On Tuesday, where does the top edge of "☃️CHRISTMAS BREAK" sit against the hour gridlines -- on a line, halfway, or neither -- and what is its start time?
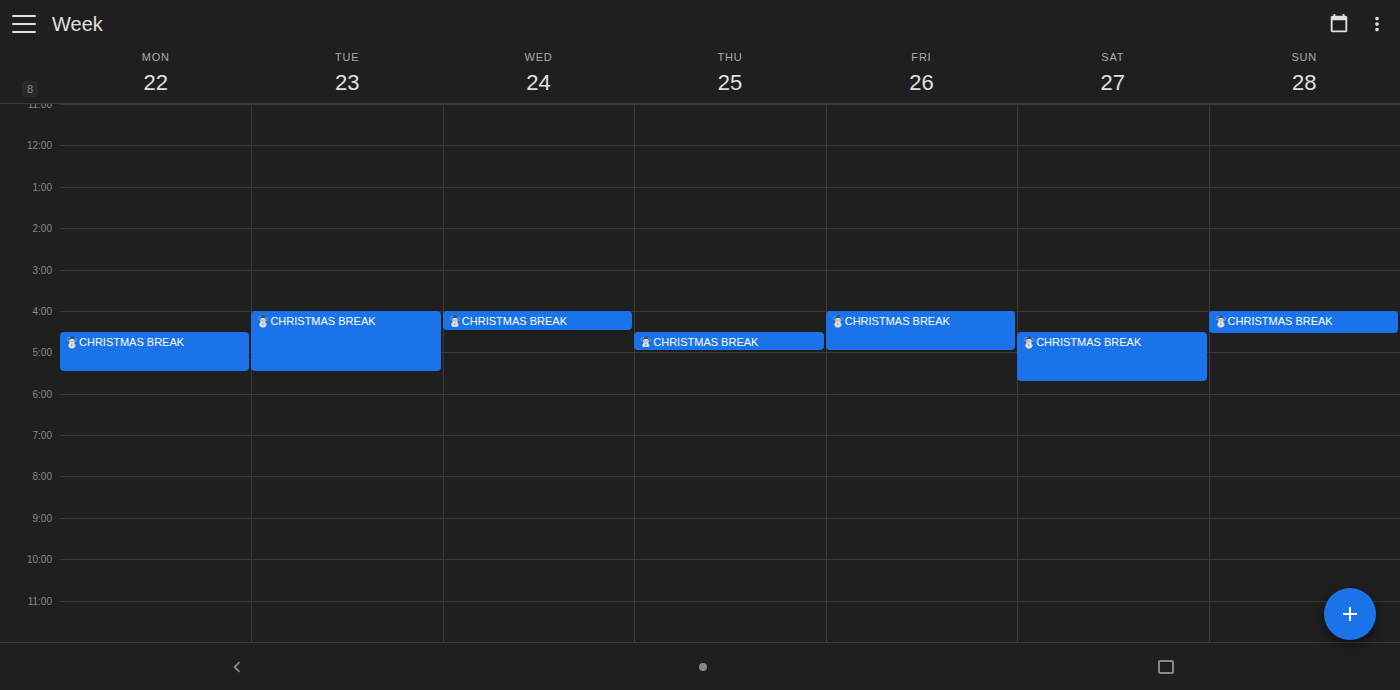
4:00 PM -- exactly on the 4 PM line.